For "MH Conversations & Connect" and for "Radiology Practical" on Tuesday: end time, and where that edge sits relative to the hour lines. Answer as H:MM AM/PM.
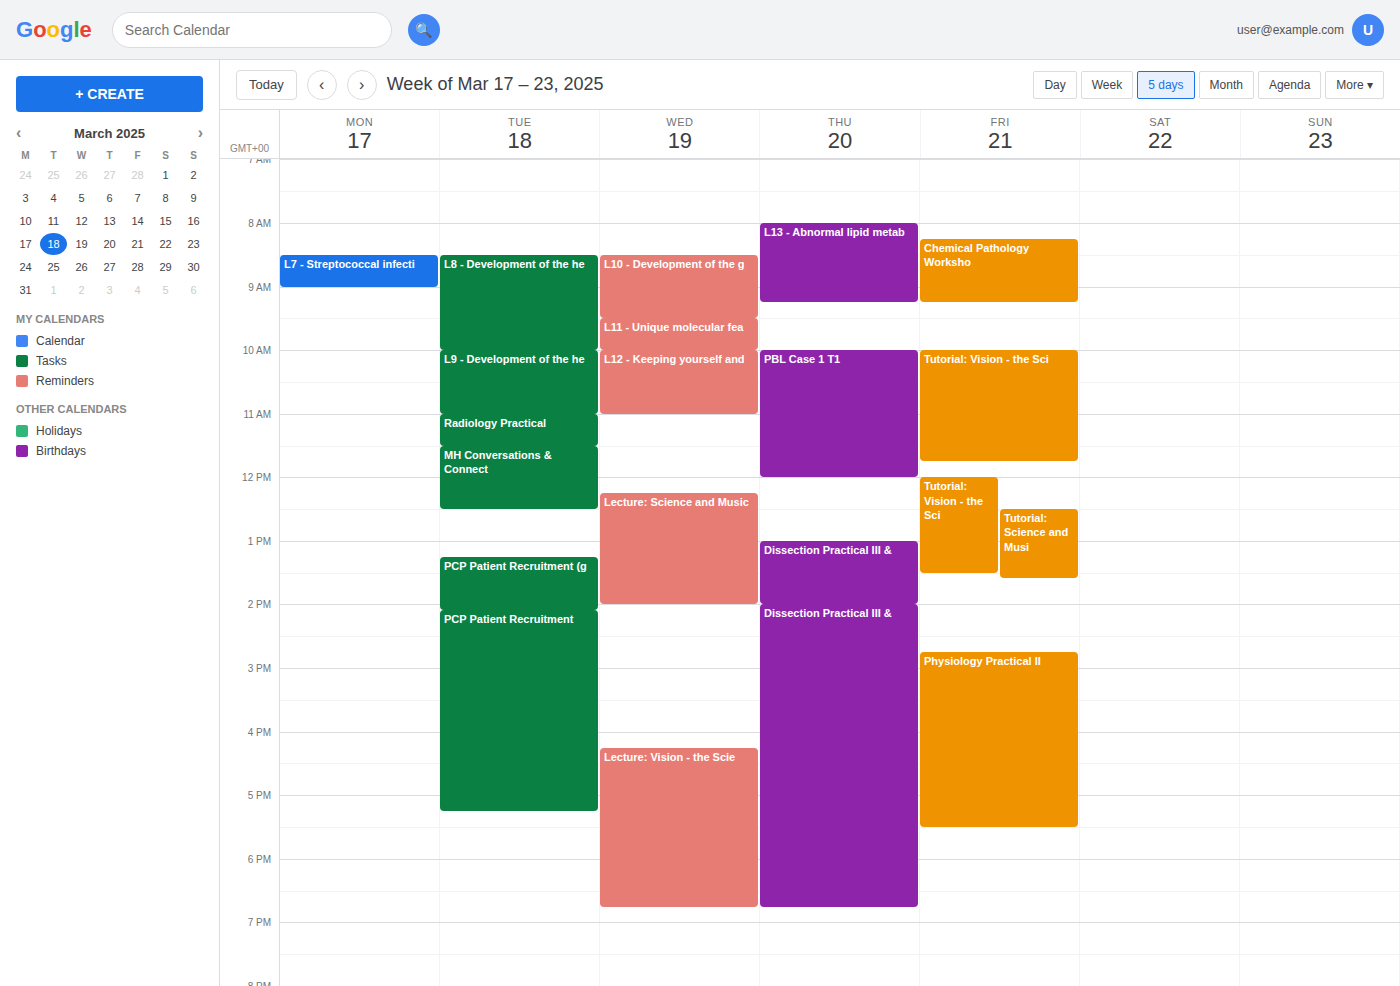
"MH Conversations & Connect": 12:30 PM, halfway between the 12 PM and 1 PM lines. "Radiology Practical": 11:30 AM, halfway between the 11 AM and 12 PM lines.